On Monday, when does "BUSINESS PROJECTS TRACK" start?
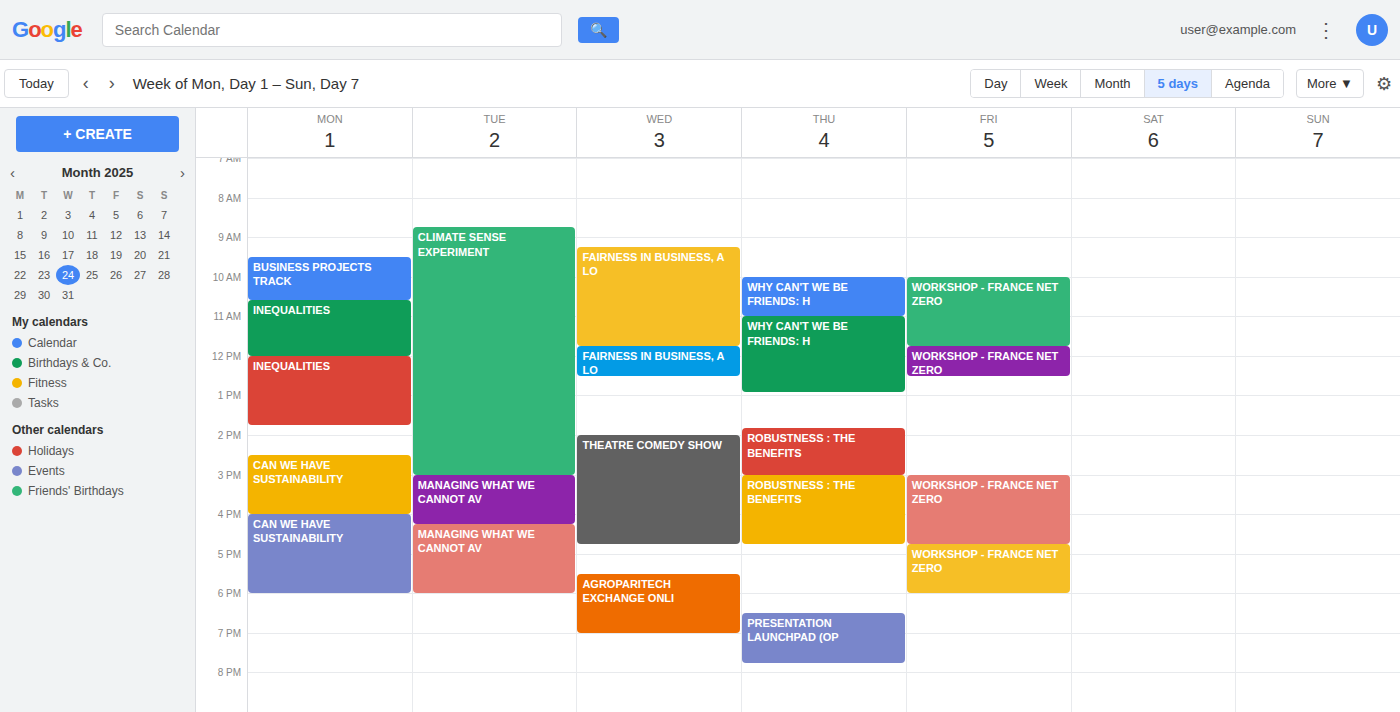
09:30